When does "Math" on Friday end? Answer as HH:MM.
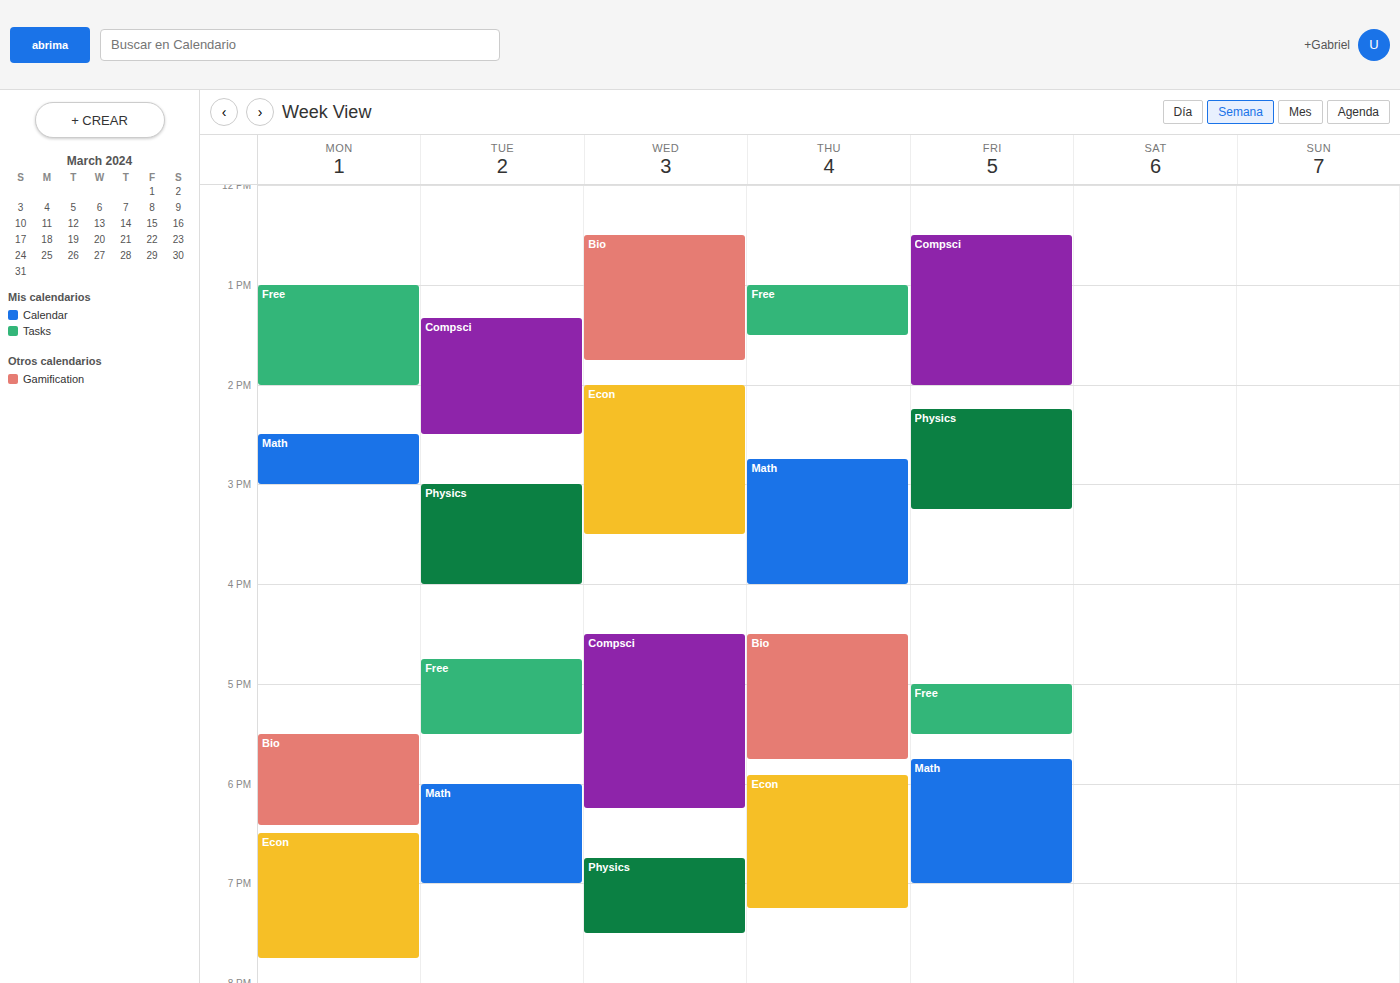
19:00